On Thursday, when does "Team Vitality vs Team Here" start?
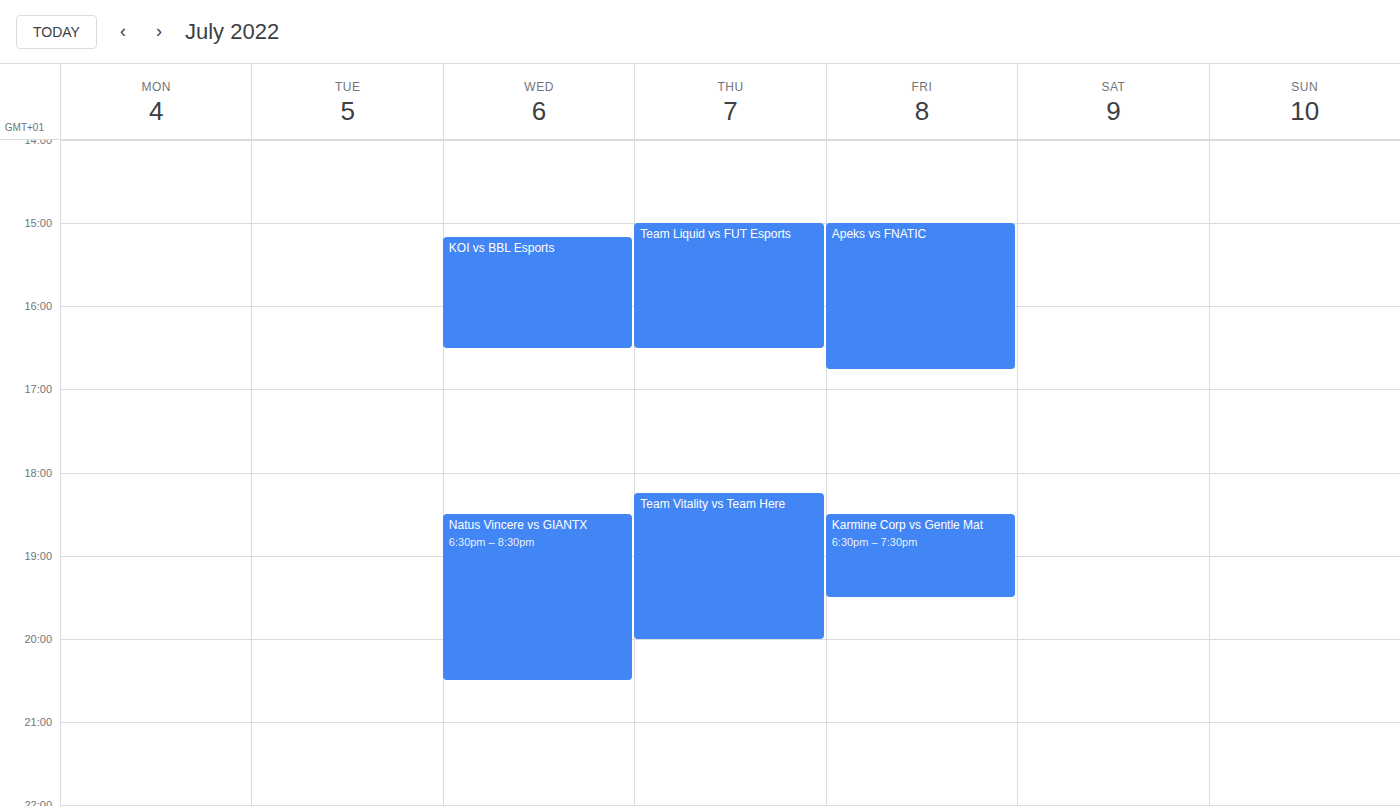
6:15 PM